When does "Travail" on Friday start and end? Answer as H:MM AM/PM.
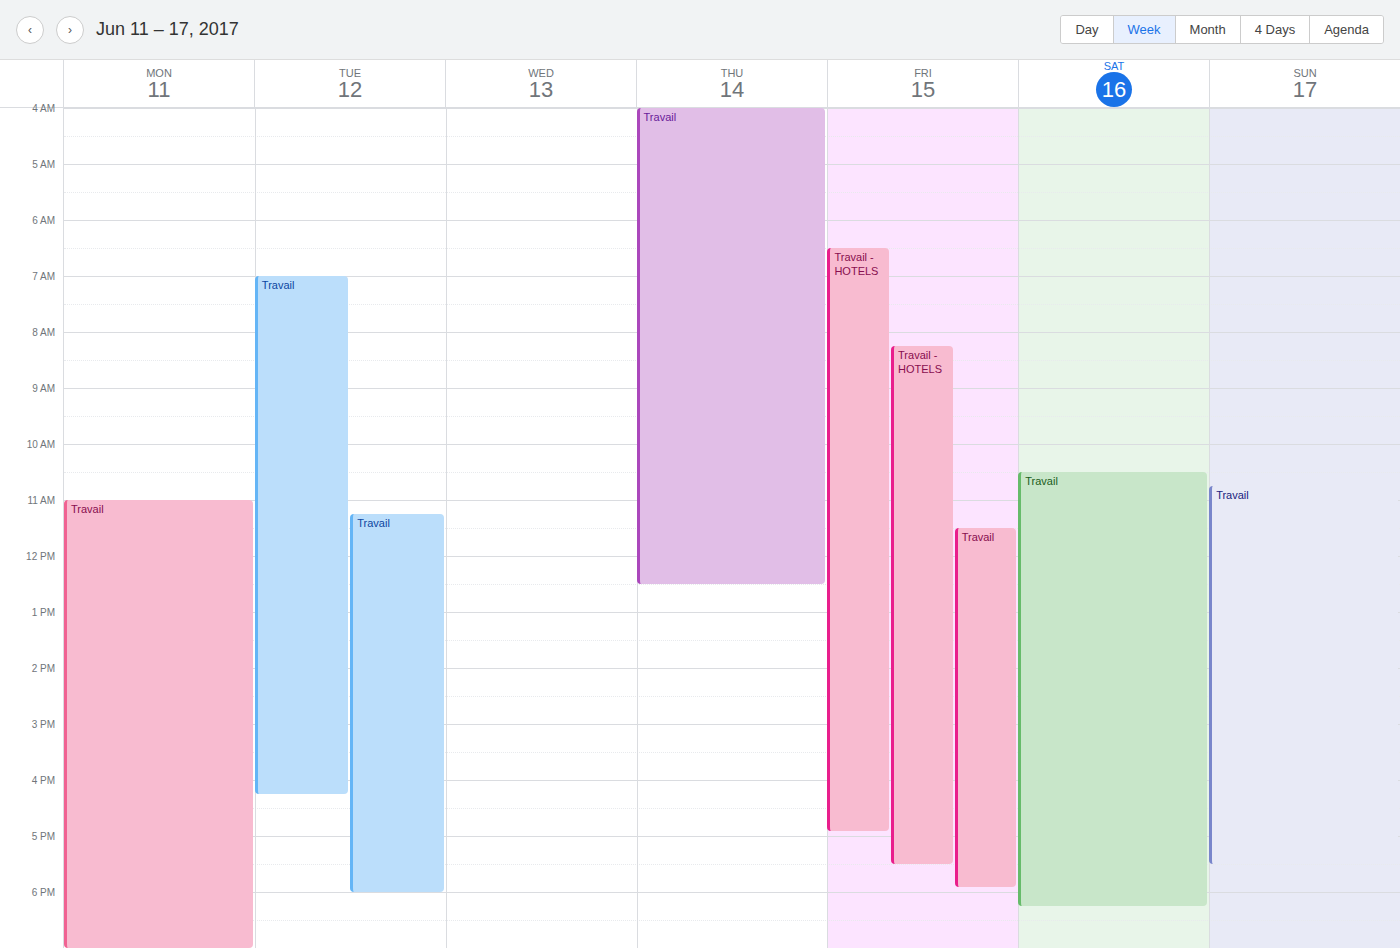
11:30 AM to 5:55 PM